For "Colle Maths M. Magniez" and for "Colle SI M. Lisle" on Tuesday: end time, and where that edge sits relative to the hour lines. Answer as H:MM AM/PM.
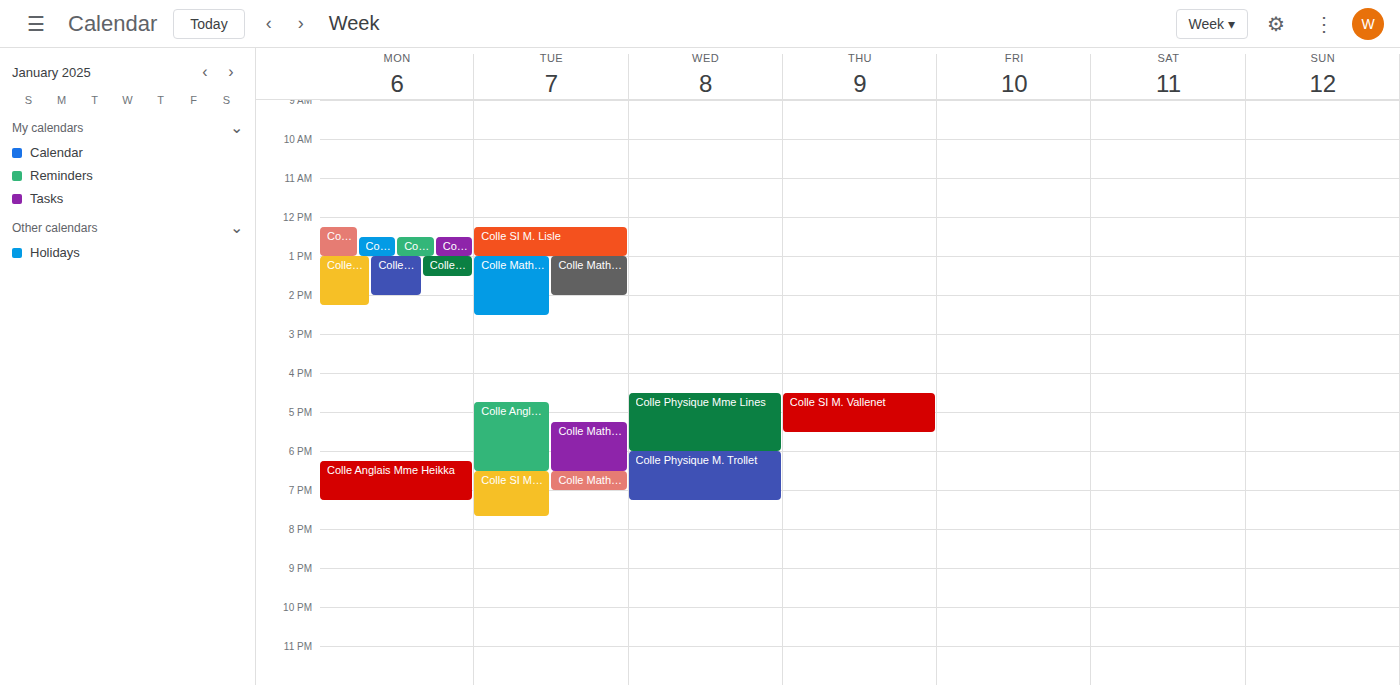
"Colle Maths M. Magniez": 2:00 PM, exactly on the 2 PM line. "Colle SI M. Lisle": 1:00 PM, exactly on the 1 PM line.